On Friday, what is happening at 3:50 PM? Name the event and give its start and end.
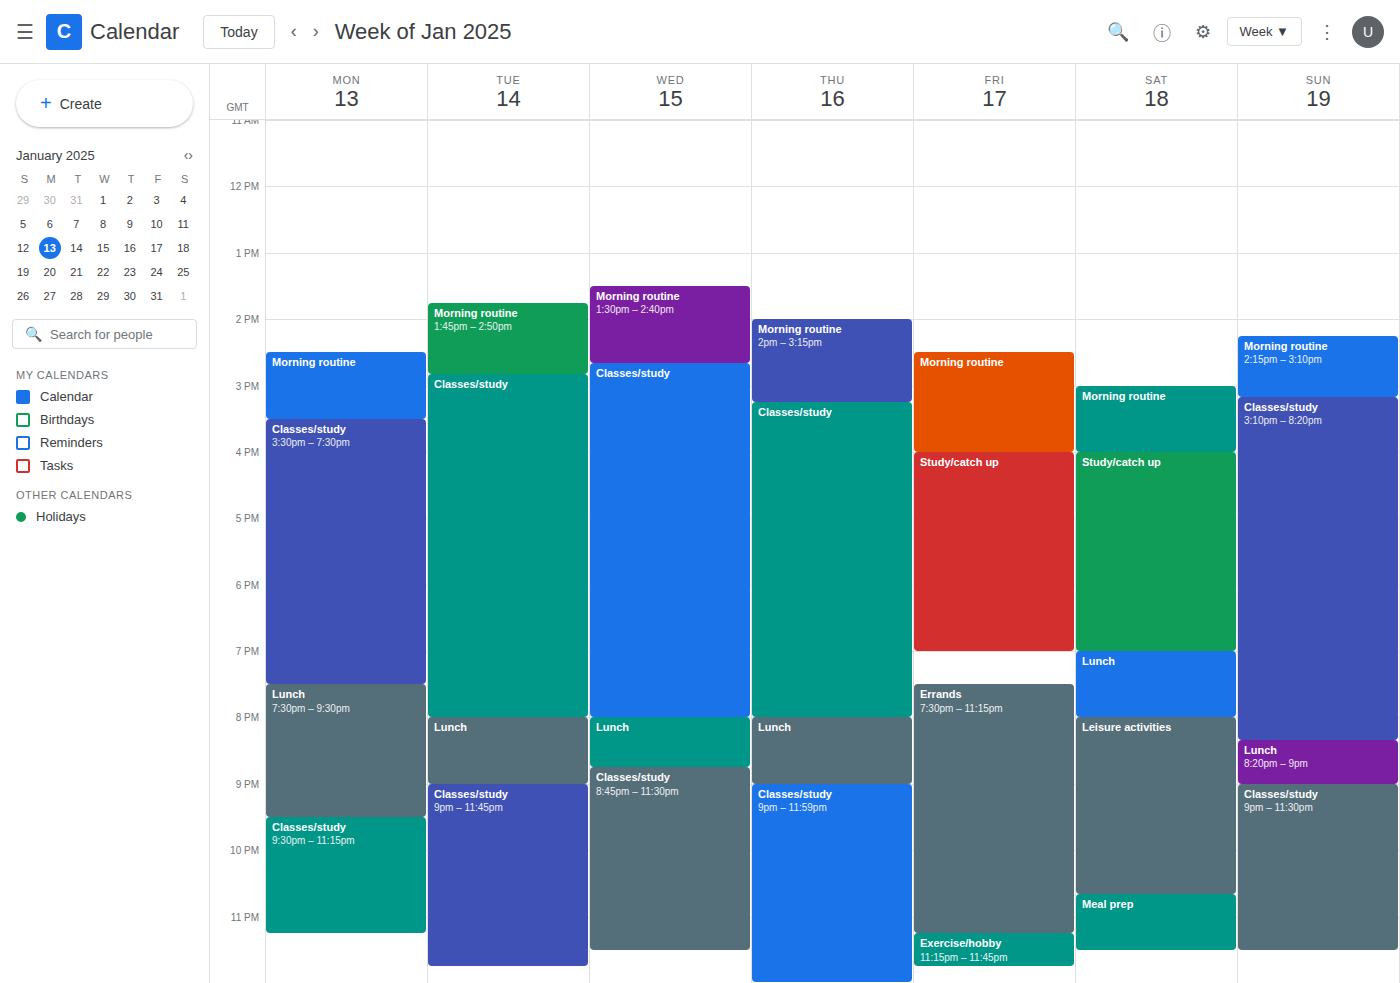
"Morning routine", 2:30 PM to 4:00 PM